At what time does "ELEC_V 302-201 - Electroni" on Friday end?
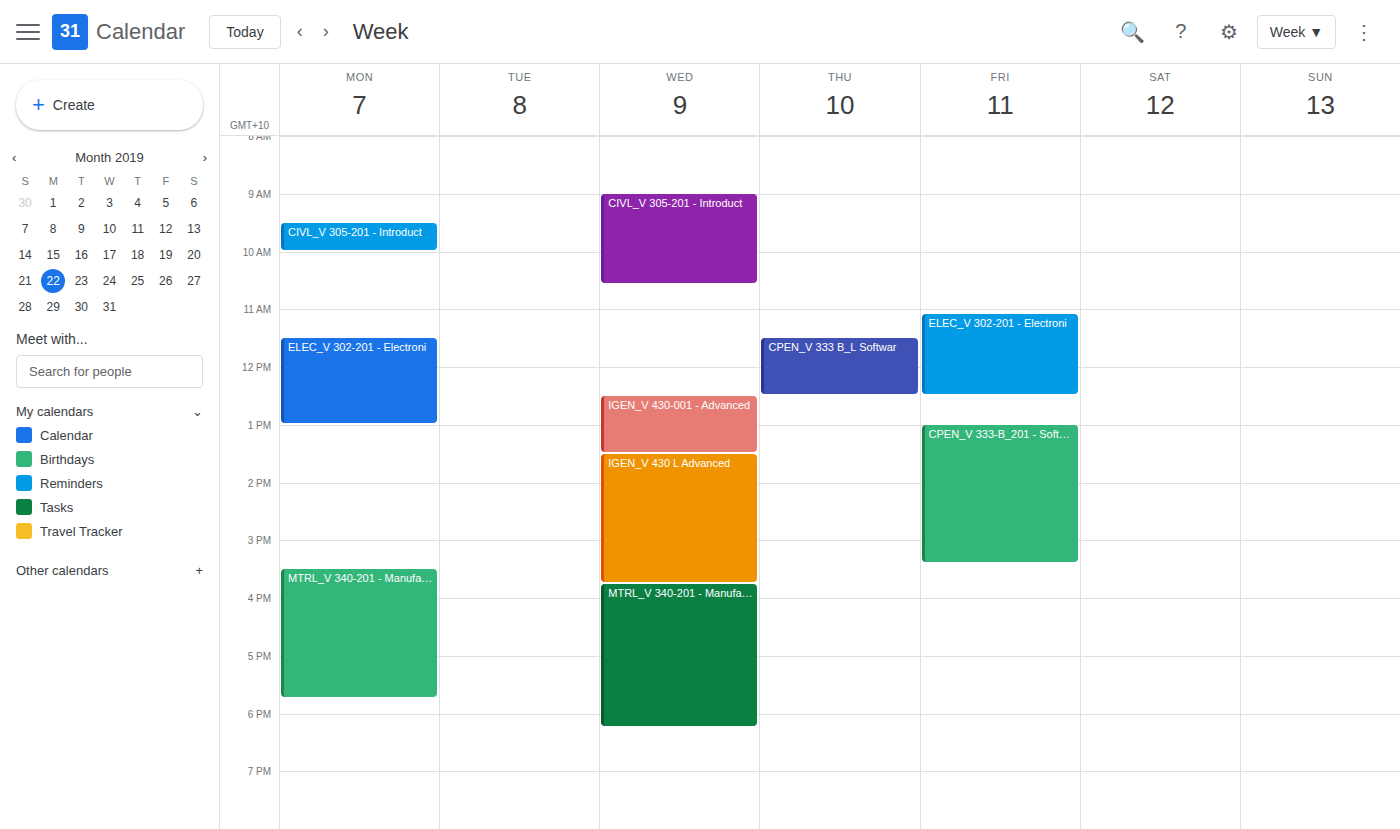
12:30 PM